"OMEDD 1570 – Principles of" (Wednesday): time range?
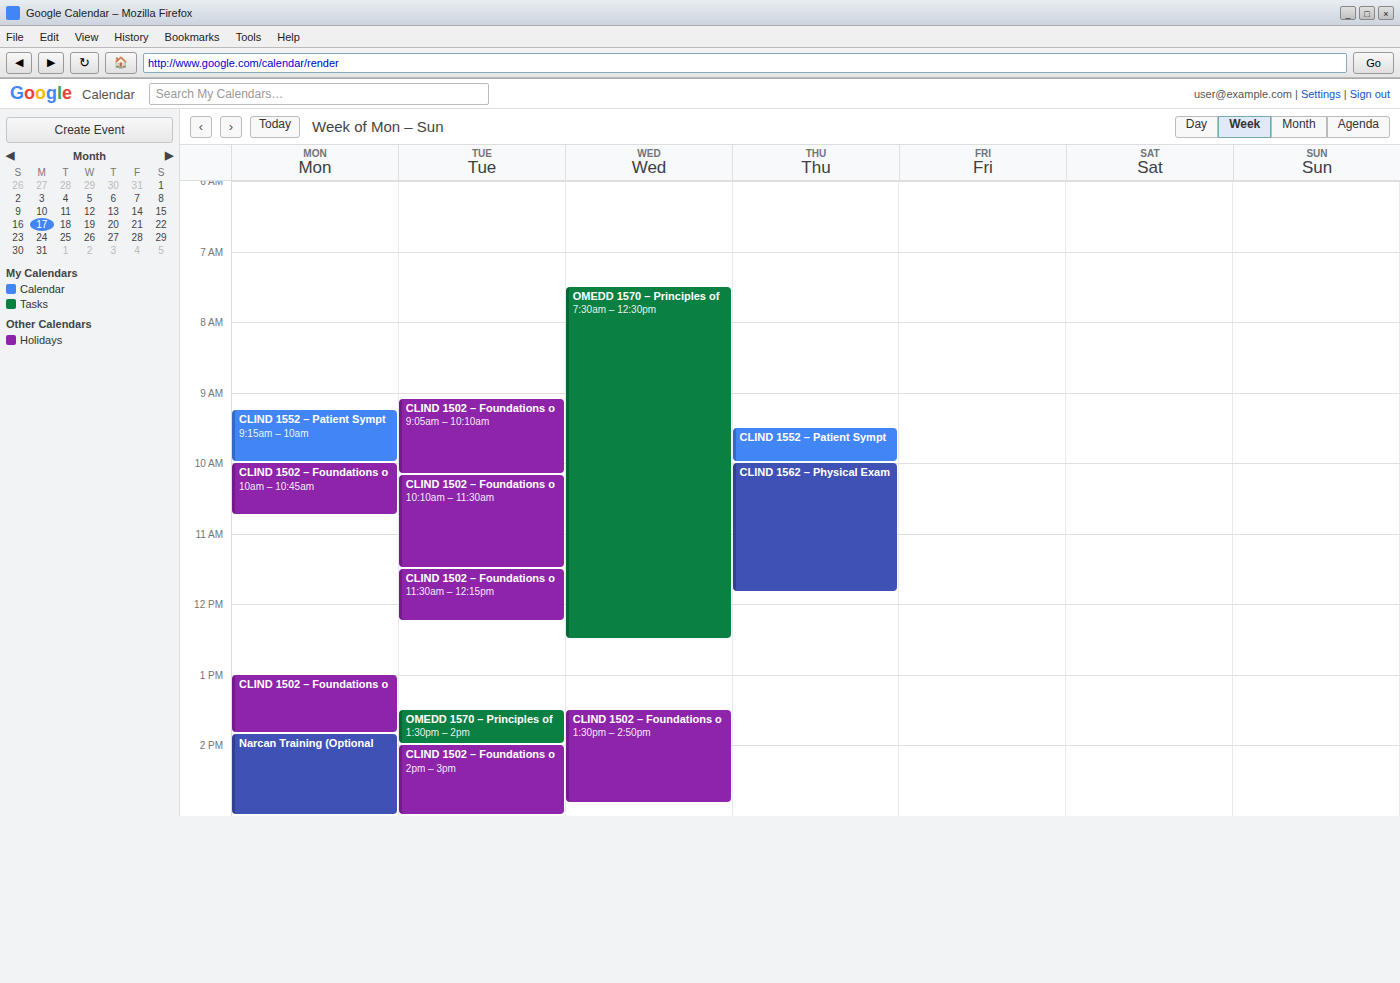
7:30 AM to 12:30 PM